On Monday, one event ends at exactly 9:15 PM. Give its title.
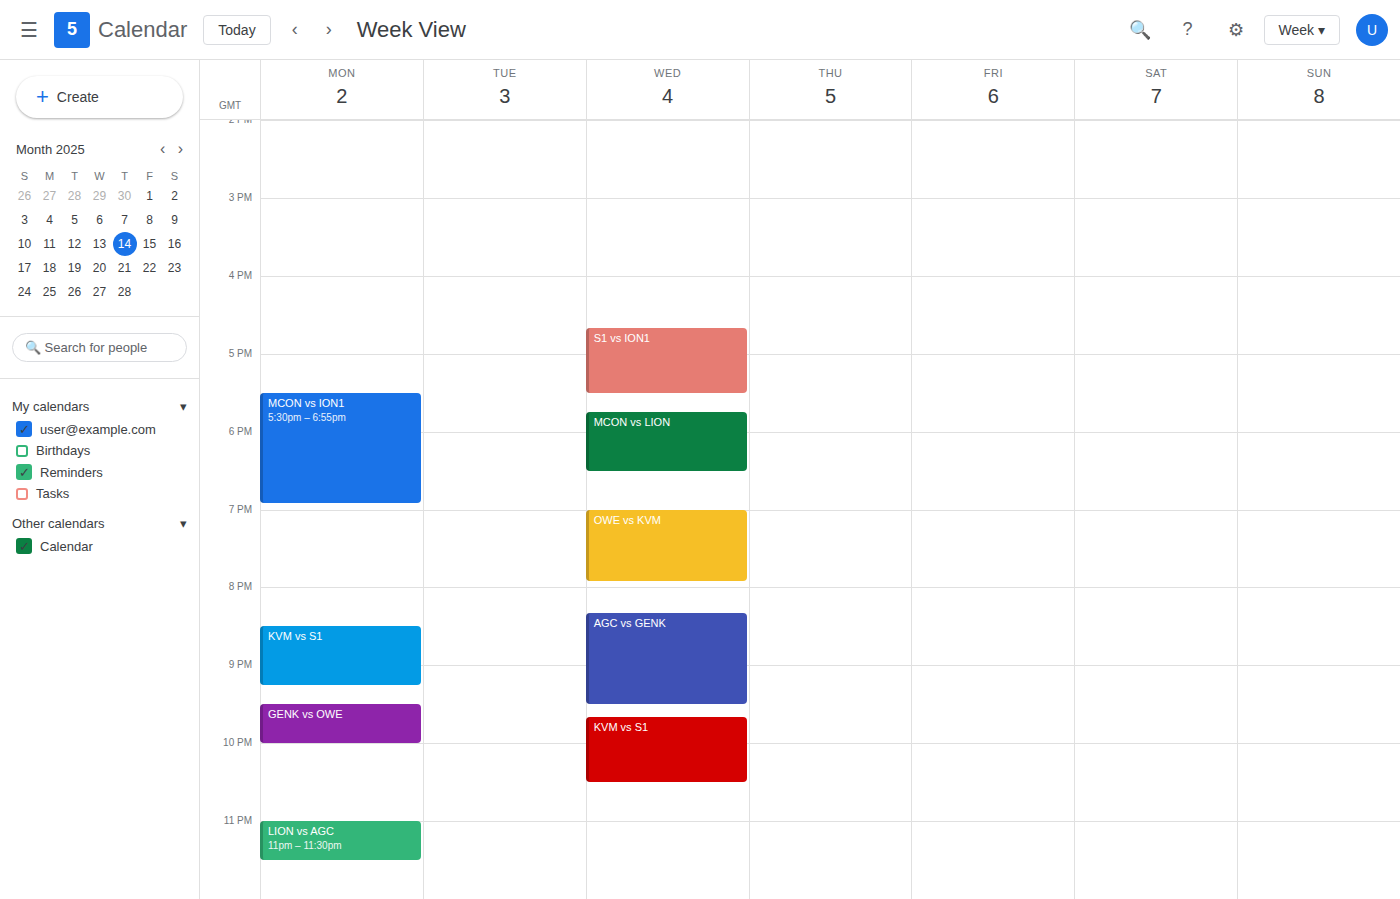
"KVM vs S1"